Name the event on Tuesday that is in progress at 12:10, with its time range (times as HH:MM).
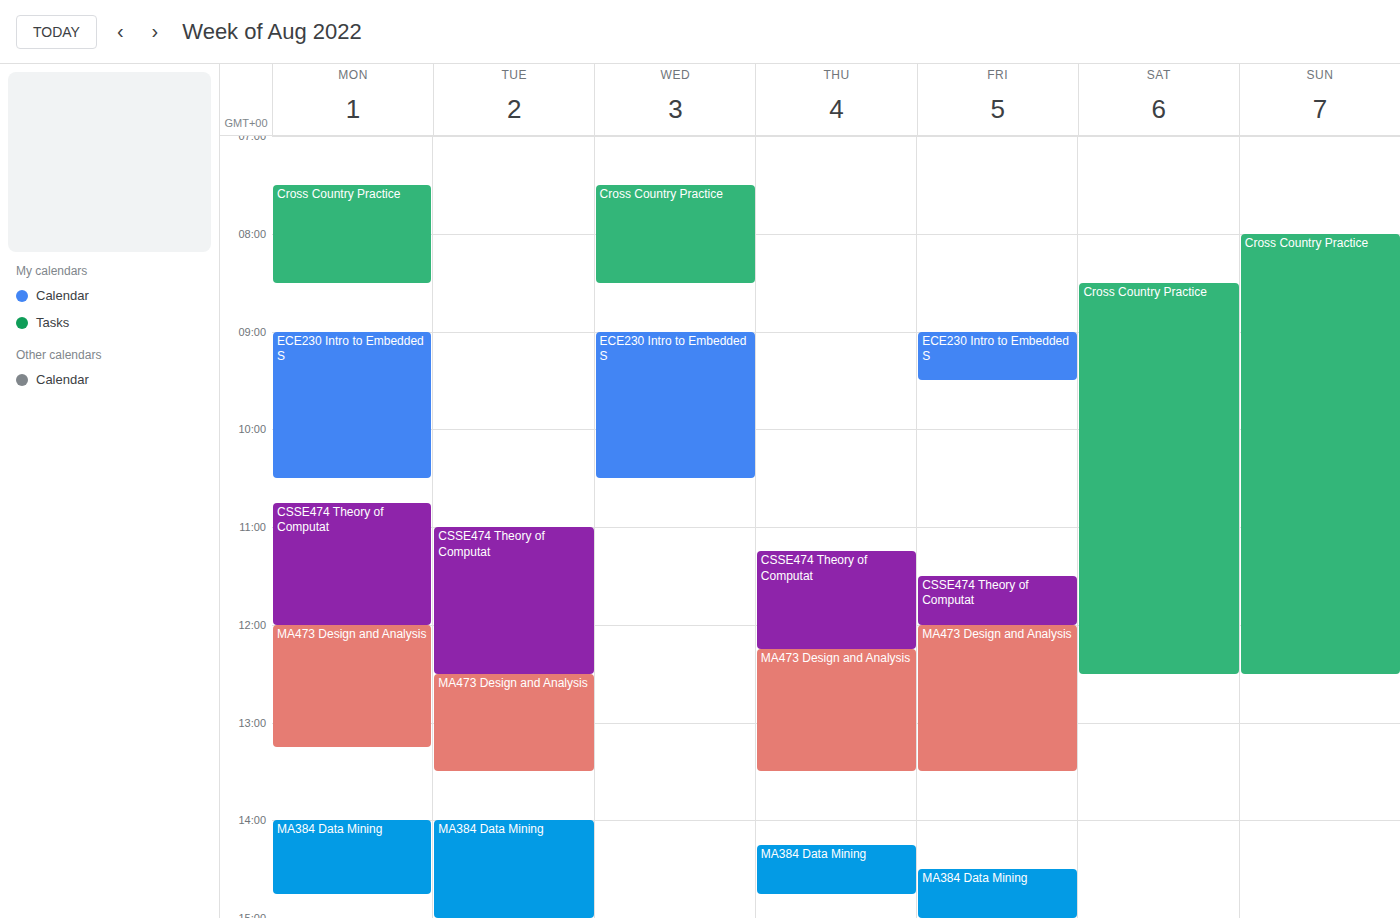
"CSSE474 Theory of Computat", 11:00 to 12:30